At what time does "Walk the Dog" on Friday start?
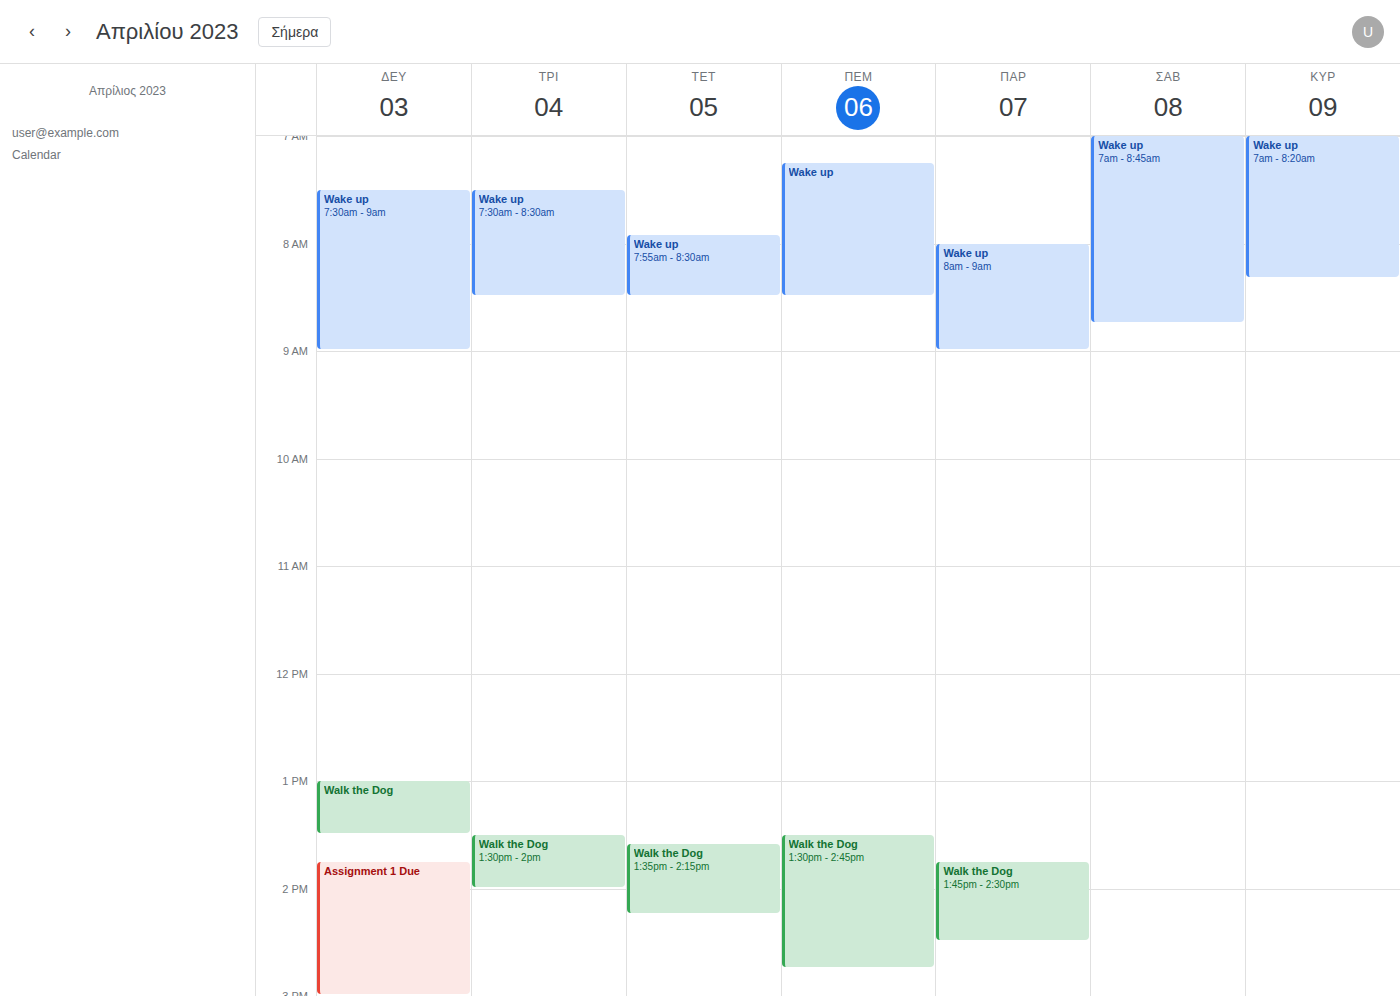
13:45